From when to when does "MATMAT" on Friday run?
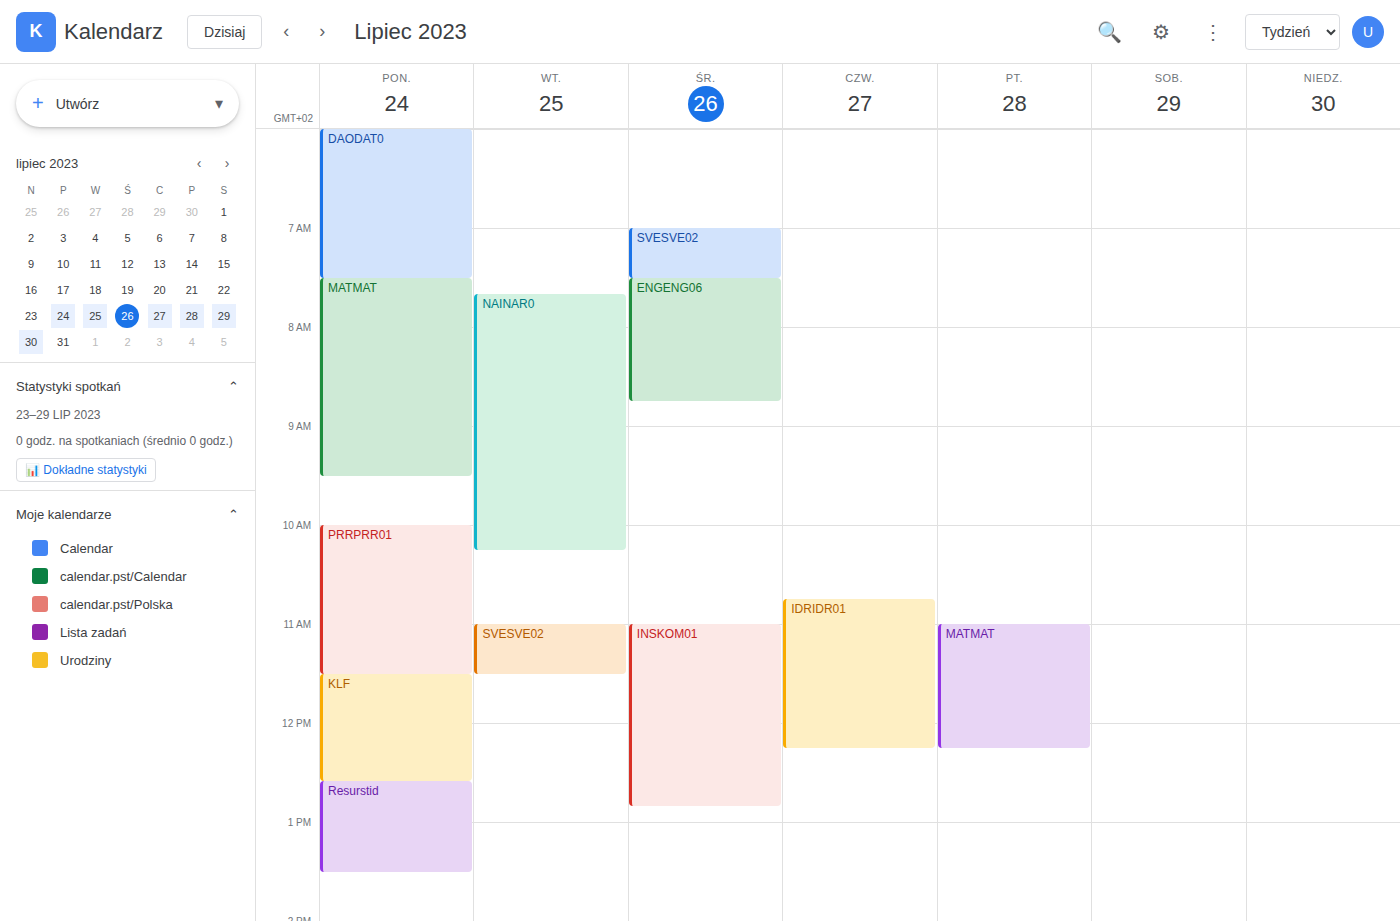
11:00 AM to 12:15 PM